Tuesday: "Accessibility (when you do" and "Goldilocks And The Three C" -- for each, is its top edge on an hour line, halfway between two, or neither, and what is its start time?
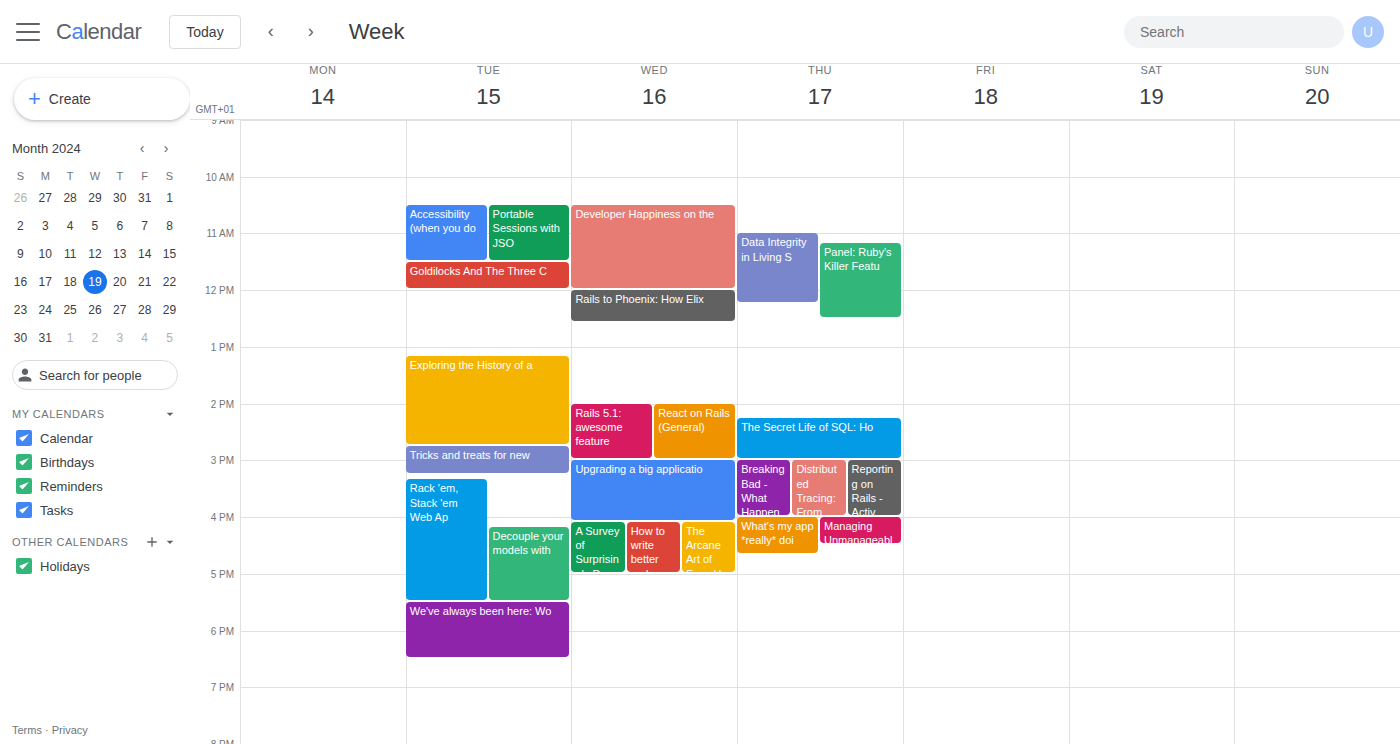
"Accessibility (when you do": 10:30, halfway between the 10:00 and 11:00 lines. "Goldilocks And The Three C": 11:30, halfway between the 11:00 and 12:00 lines.